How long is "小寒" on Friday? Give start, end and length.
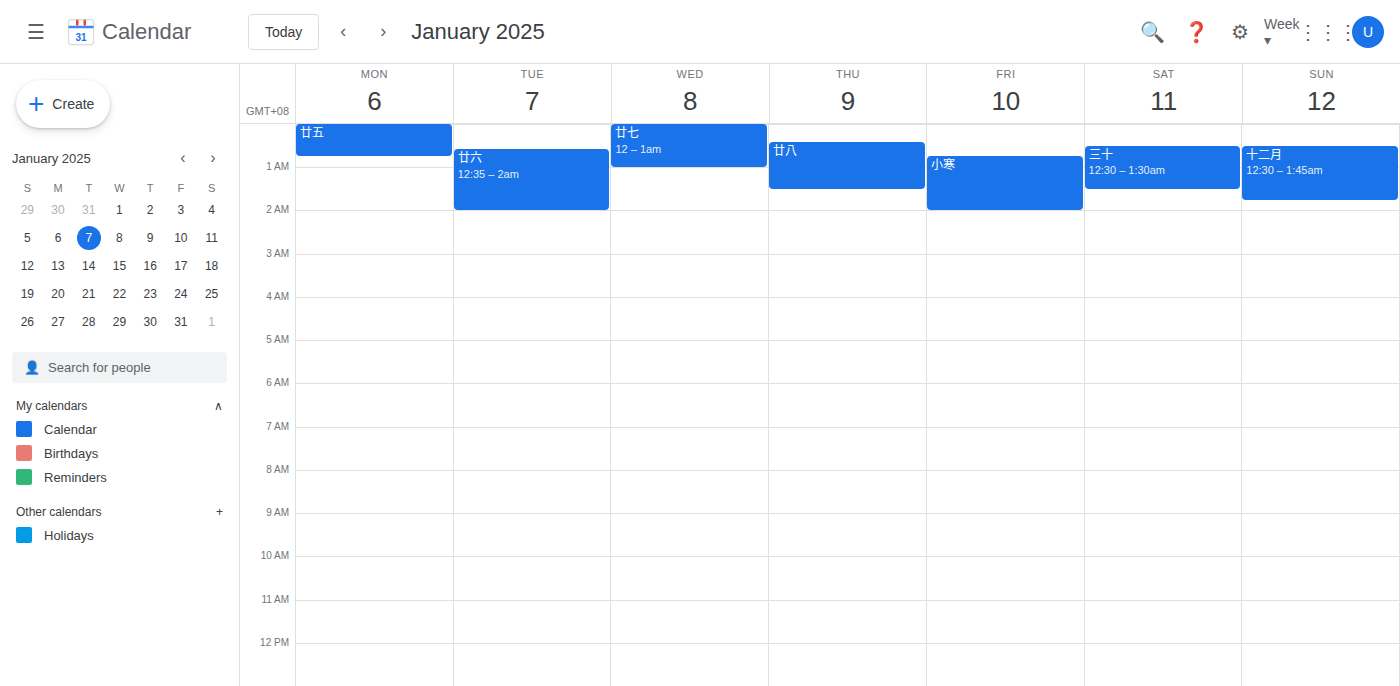
12:45 AM to 2:00 AM, 1 hour 15 minutes